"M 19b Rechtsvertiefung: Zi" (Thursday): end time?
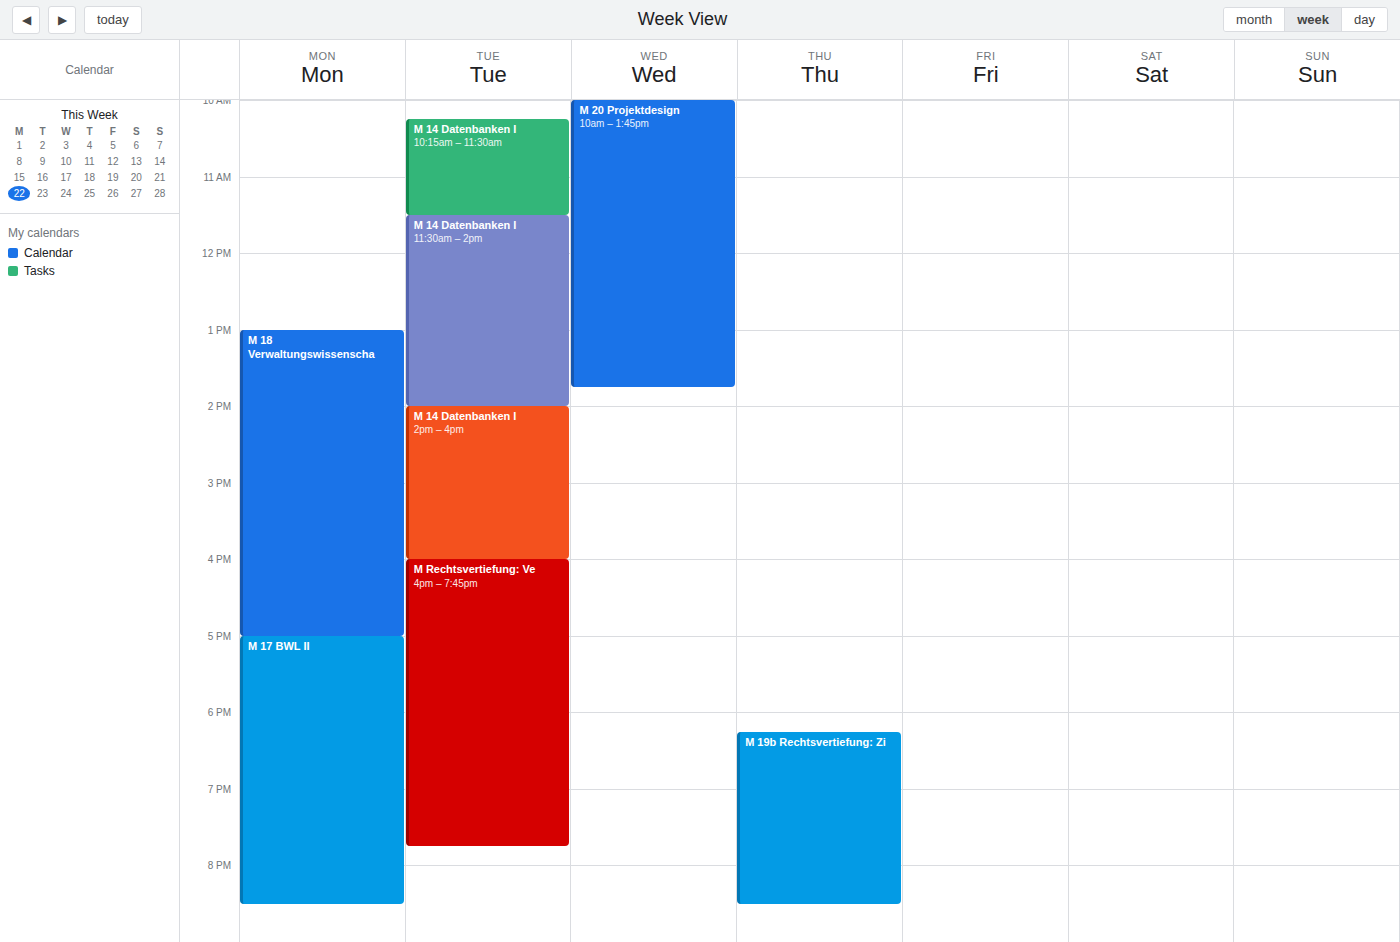
8:30 PM